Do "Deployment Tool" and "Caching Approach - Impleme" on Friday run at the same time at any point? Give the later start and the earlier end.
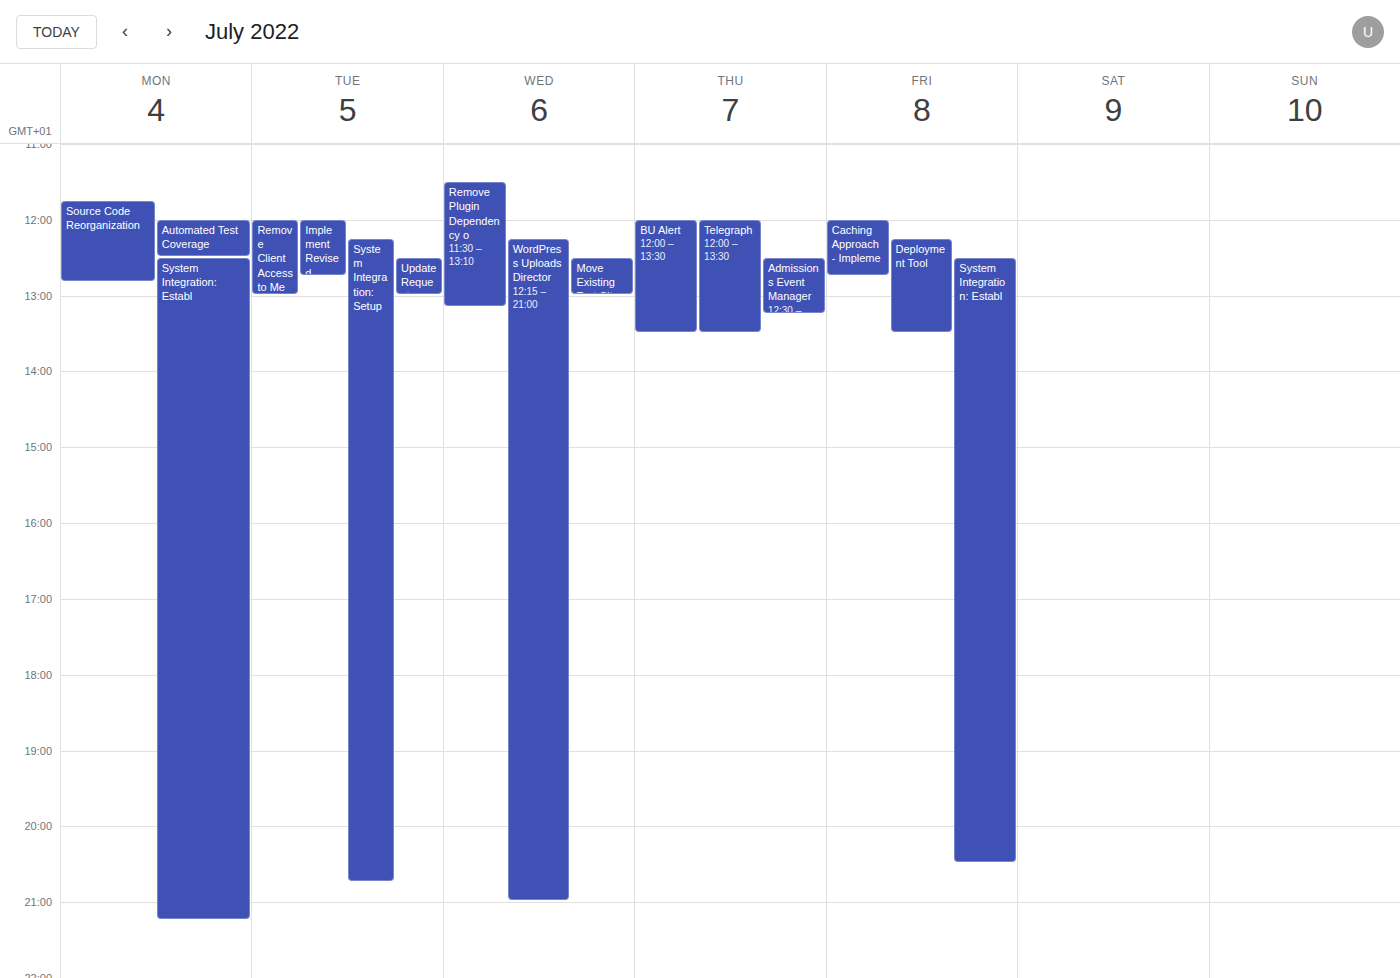
"Deployment Tool" starts at 12:15 PM, before "Caching Approach - Impleme" ends at 12:45 PM -- they overlap.